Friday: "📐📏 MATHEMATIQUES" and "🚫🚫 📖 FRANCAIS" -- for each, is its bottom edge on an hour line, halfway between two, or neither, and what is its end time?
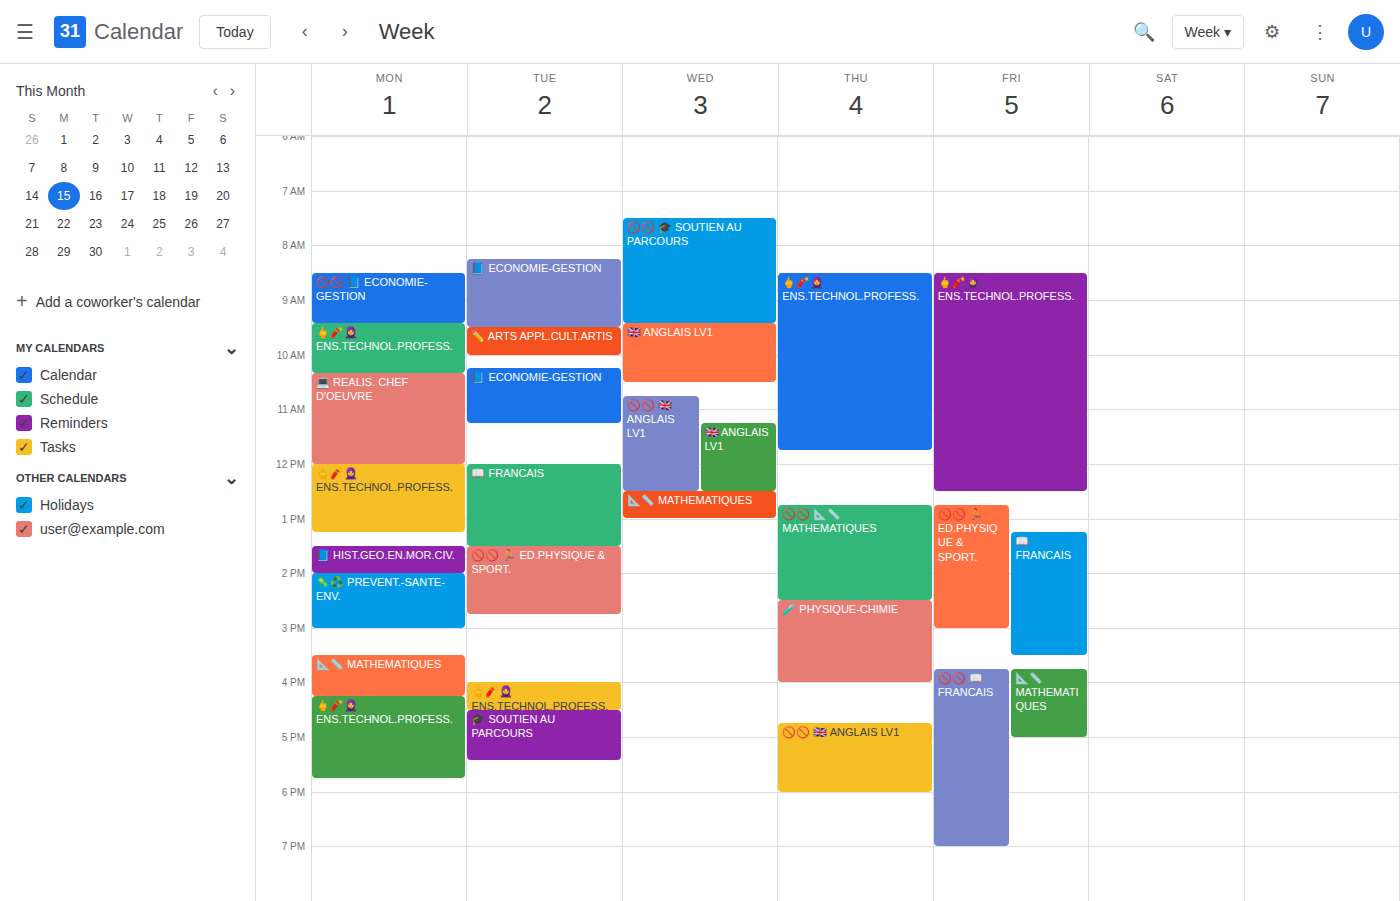
"📐📏 MATHEMATIQUES": 5:00 PM, exactly on the 5 PM line. "🚫🚫 📖 FRANCAIS": 7:00 PM, exactly on the 7 PM line.